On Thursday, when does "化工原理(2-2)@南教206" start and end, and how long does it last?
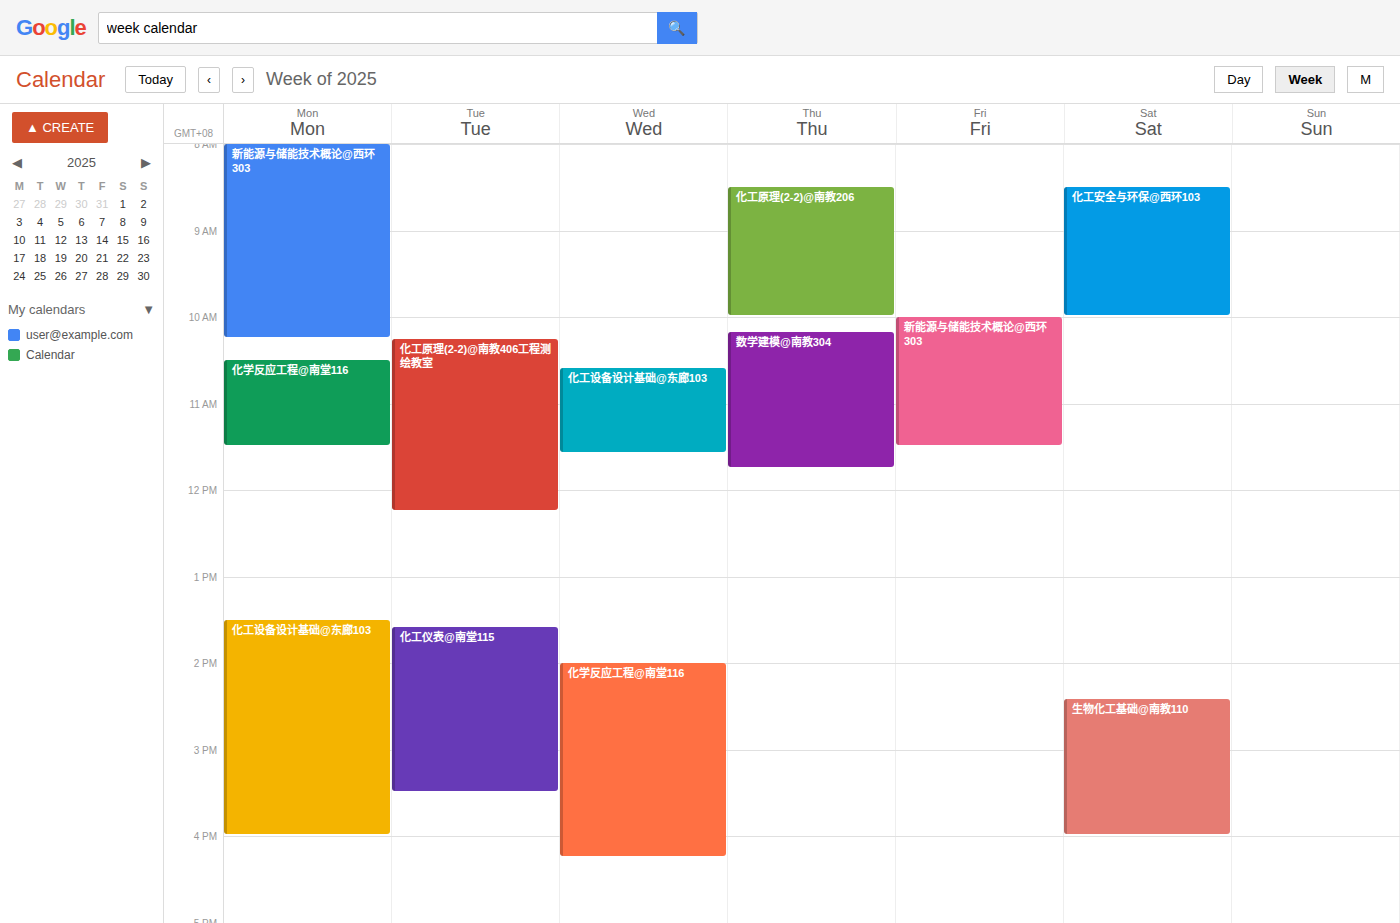
8:30 AM to 10:00 AM, 1 hour 30 minutes